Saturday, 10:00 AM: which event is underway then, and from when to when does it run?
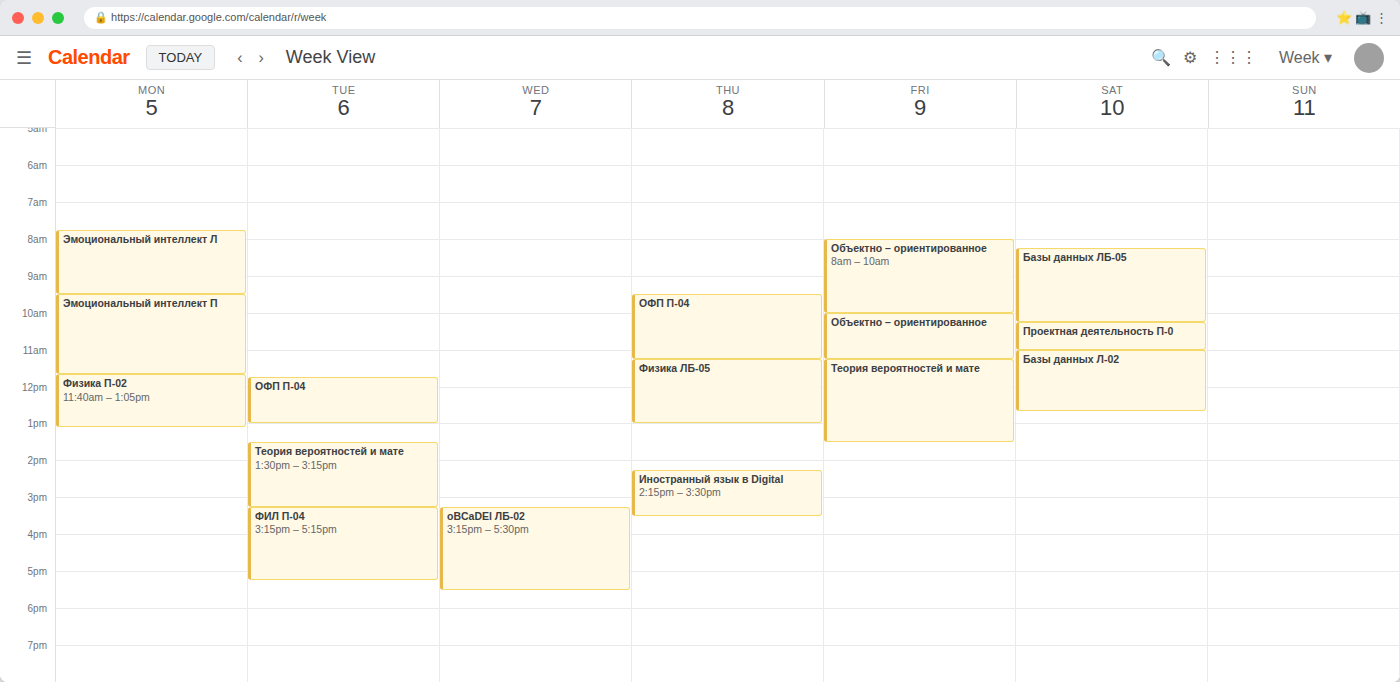
"Базы данных ЛБ-05", 8:15 AM to 10:15 AM